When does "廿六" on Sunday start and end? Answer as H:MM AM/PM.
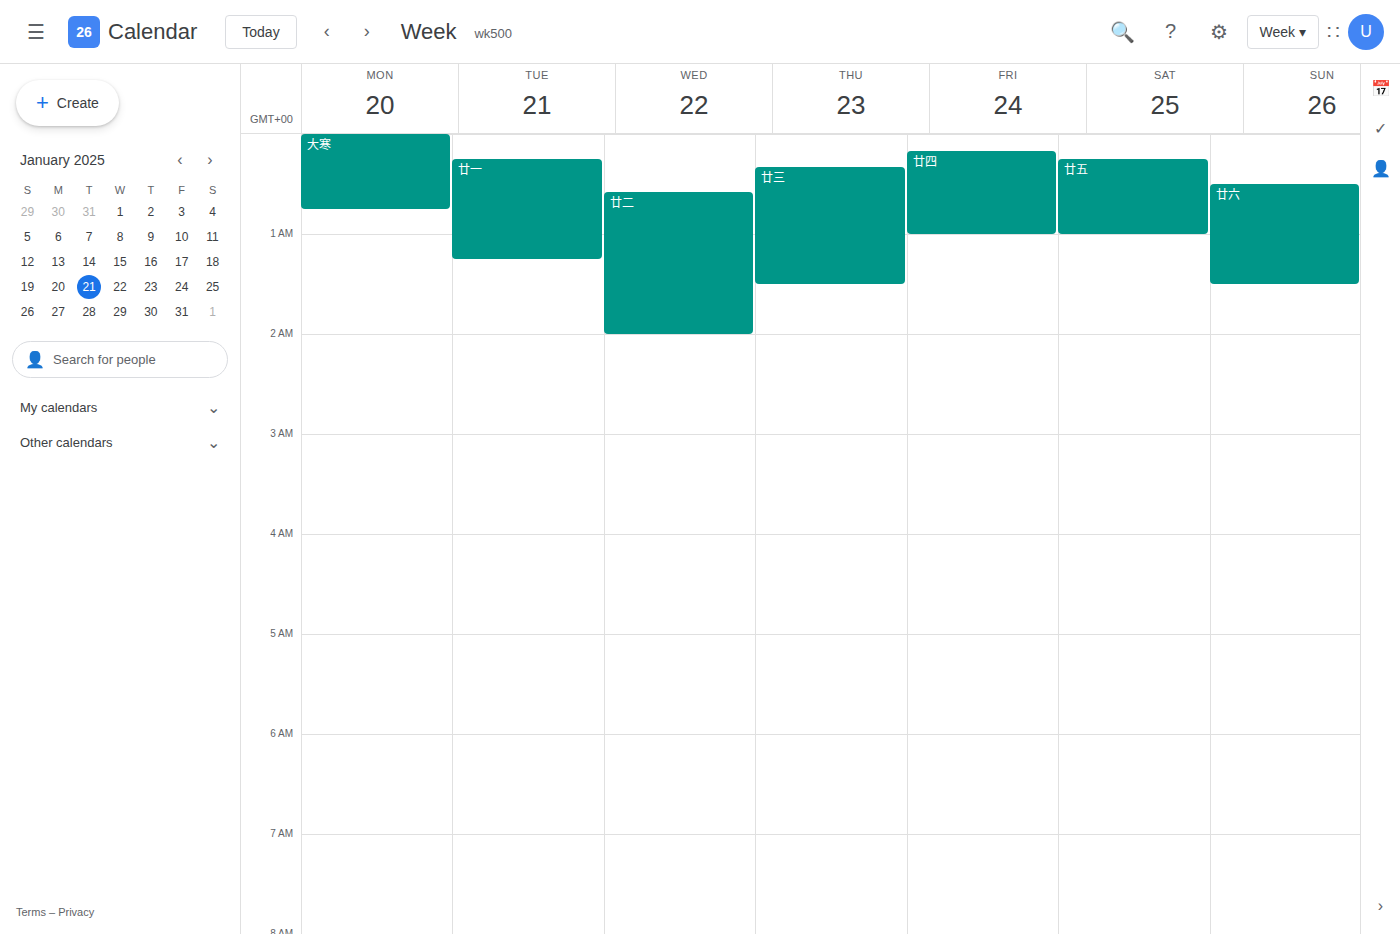
12:30 AM to 1:30 AM